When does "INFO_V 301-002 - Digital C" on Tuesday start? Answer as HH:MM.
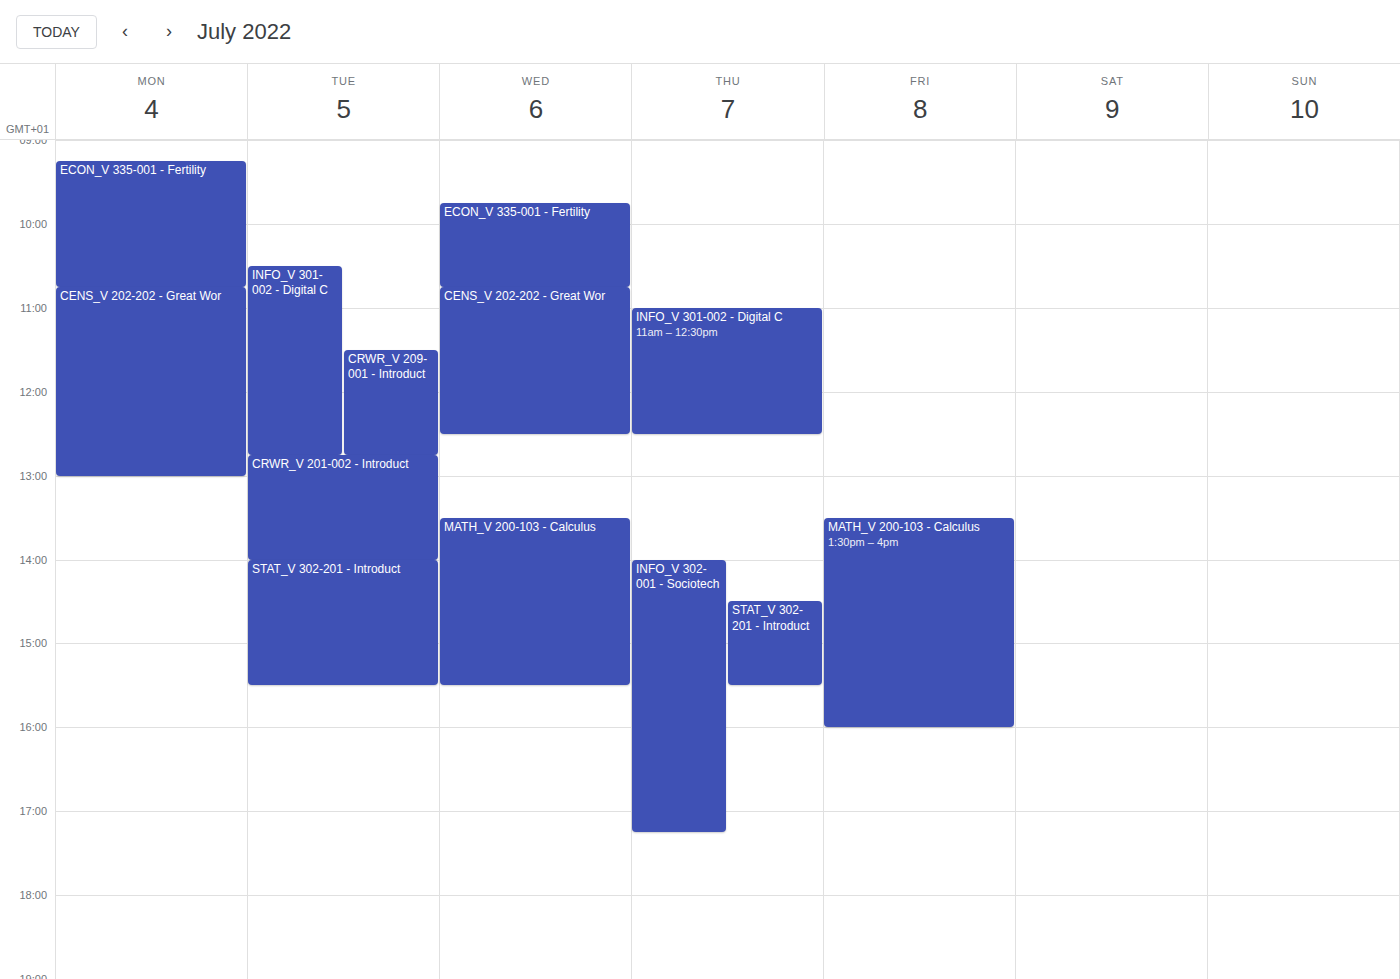
10:30